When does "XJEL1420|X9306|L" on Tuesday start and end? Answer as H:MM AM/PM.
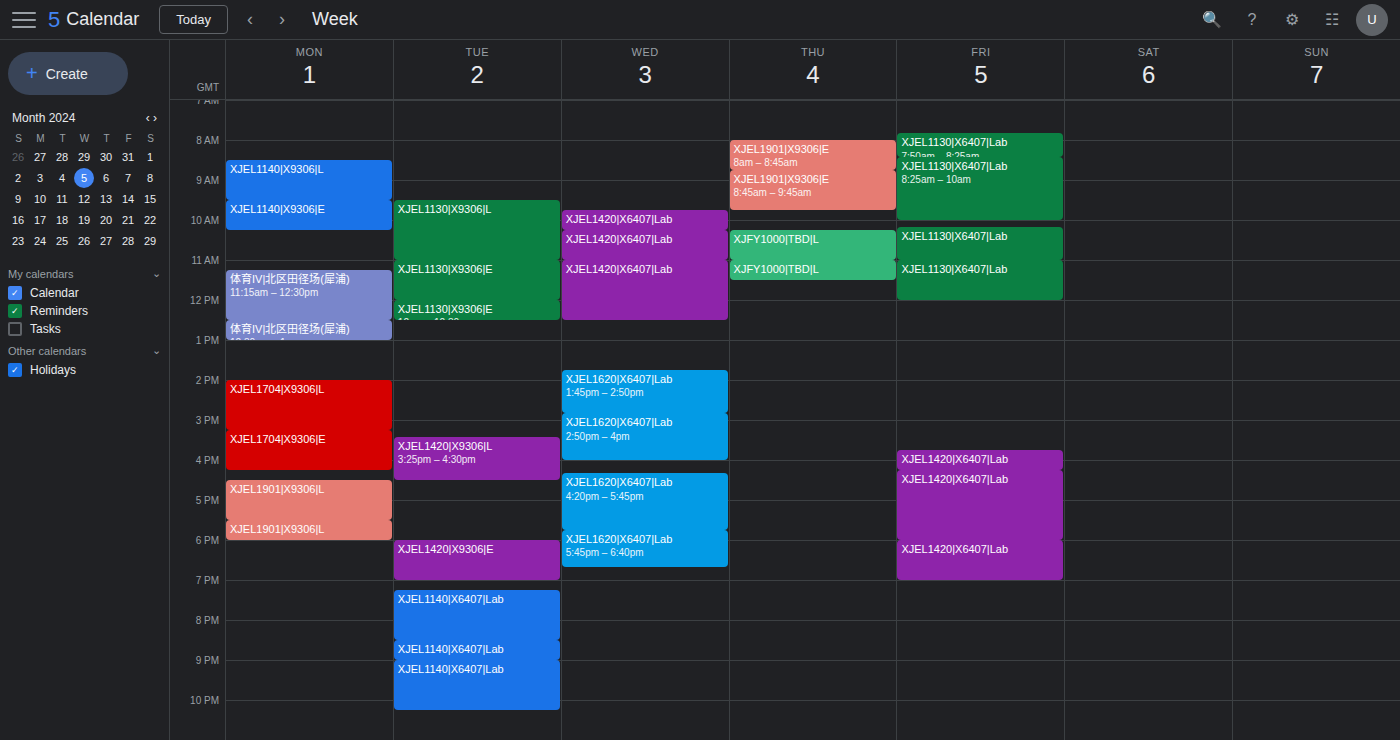
3:25 PM to 4:30 PM